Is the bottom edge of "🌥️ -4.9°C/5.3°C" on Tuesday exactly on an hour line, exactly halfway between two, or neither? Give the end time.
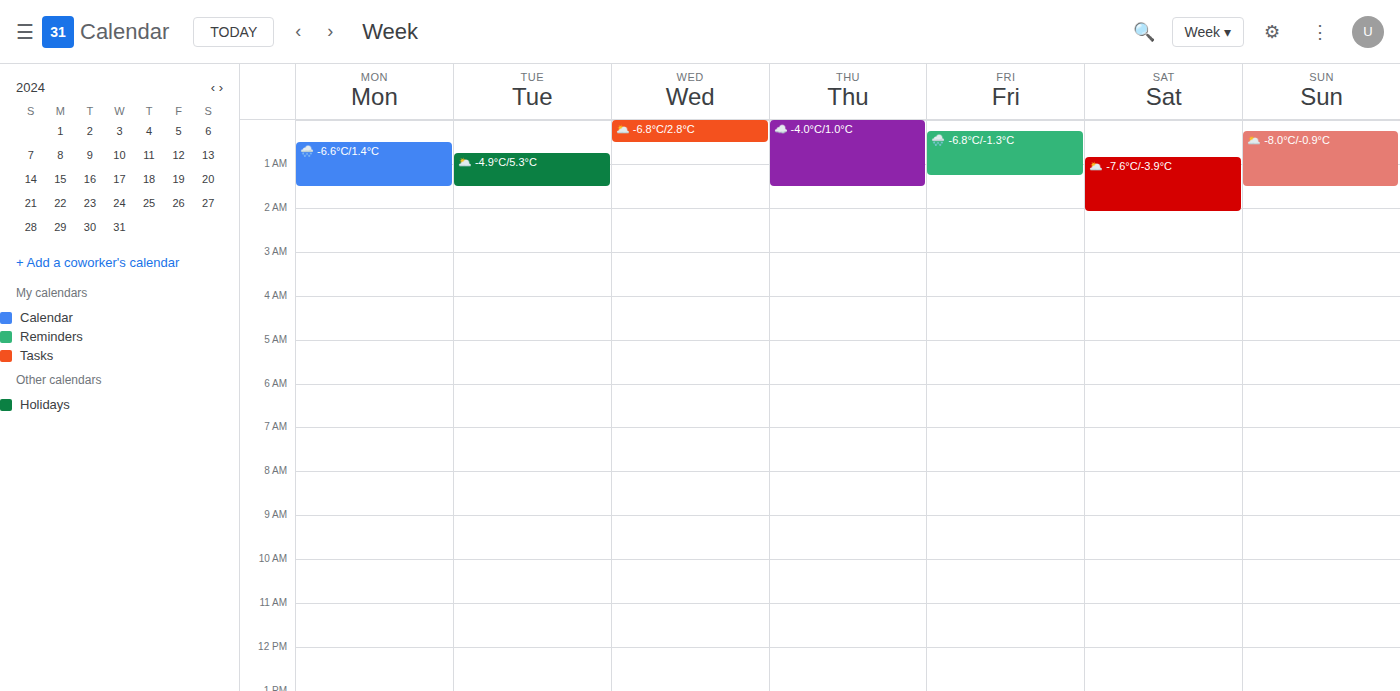
1:30 AM -- halfway between the 1 AM and 2 AM lines.